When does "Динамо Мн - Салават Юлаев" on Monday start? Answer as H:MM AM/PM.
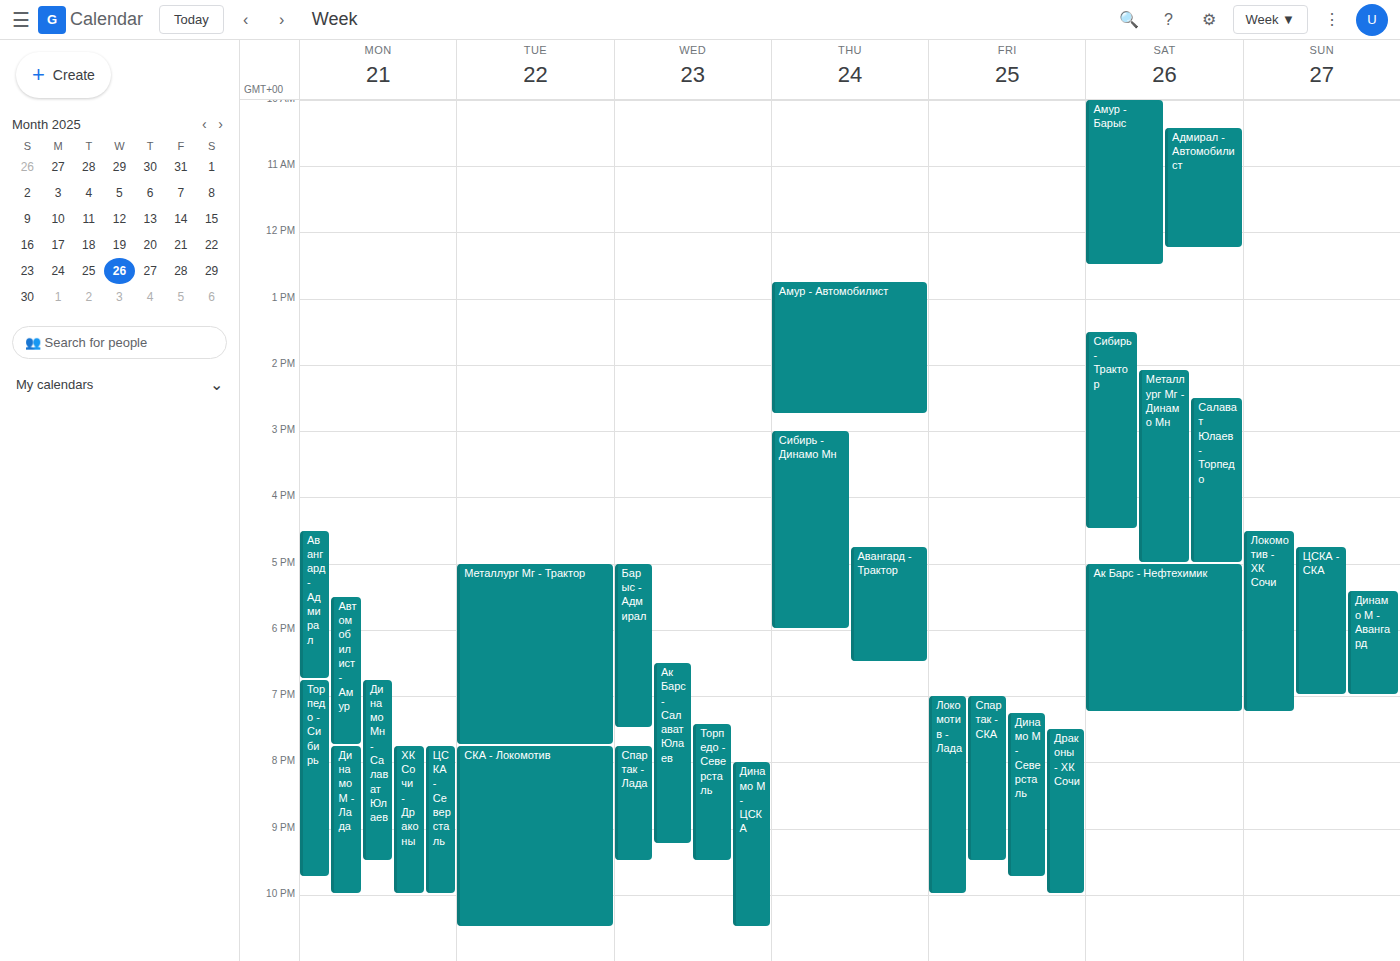
6:45 PM